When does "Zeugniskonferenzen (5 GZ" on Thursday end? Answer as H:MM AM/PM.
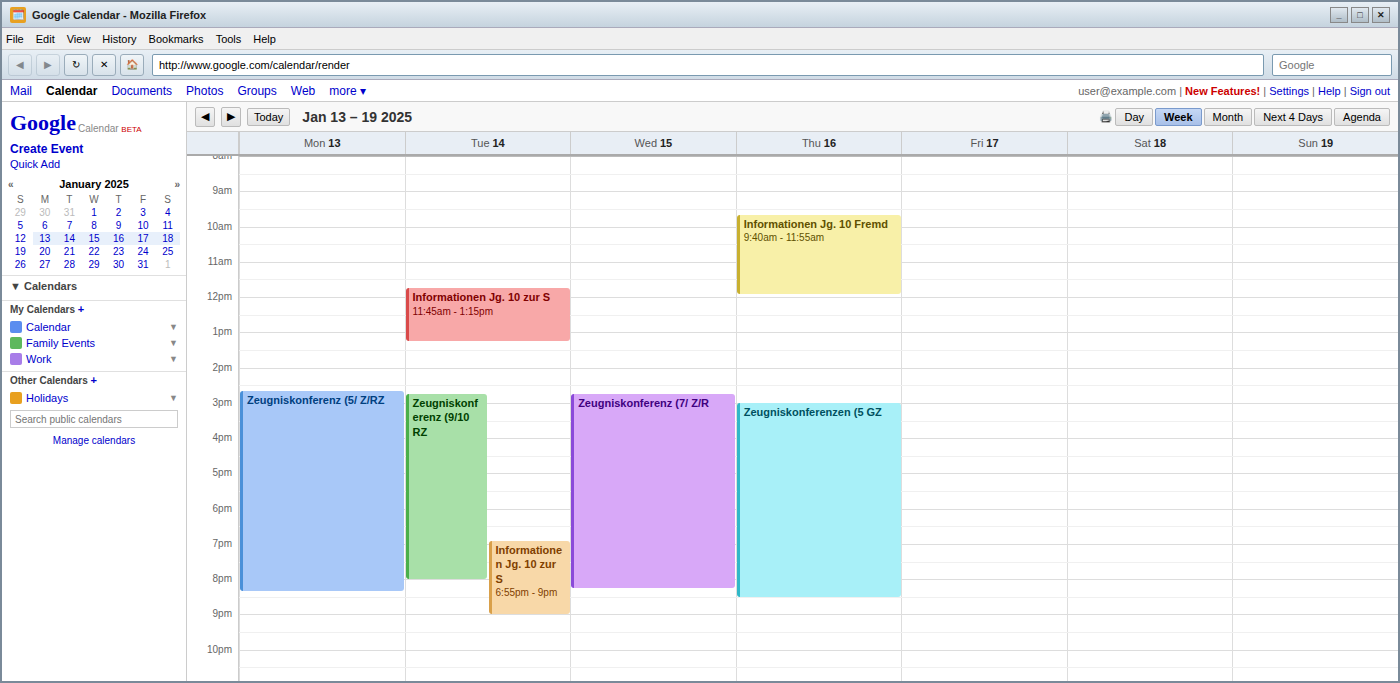
8:30 PM